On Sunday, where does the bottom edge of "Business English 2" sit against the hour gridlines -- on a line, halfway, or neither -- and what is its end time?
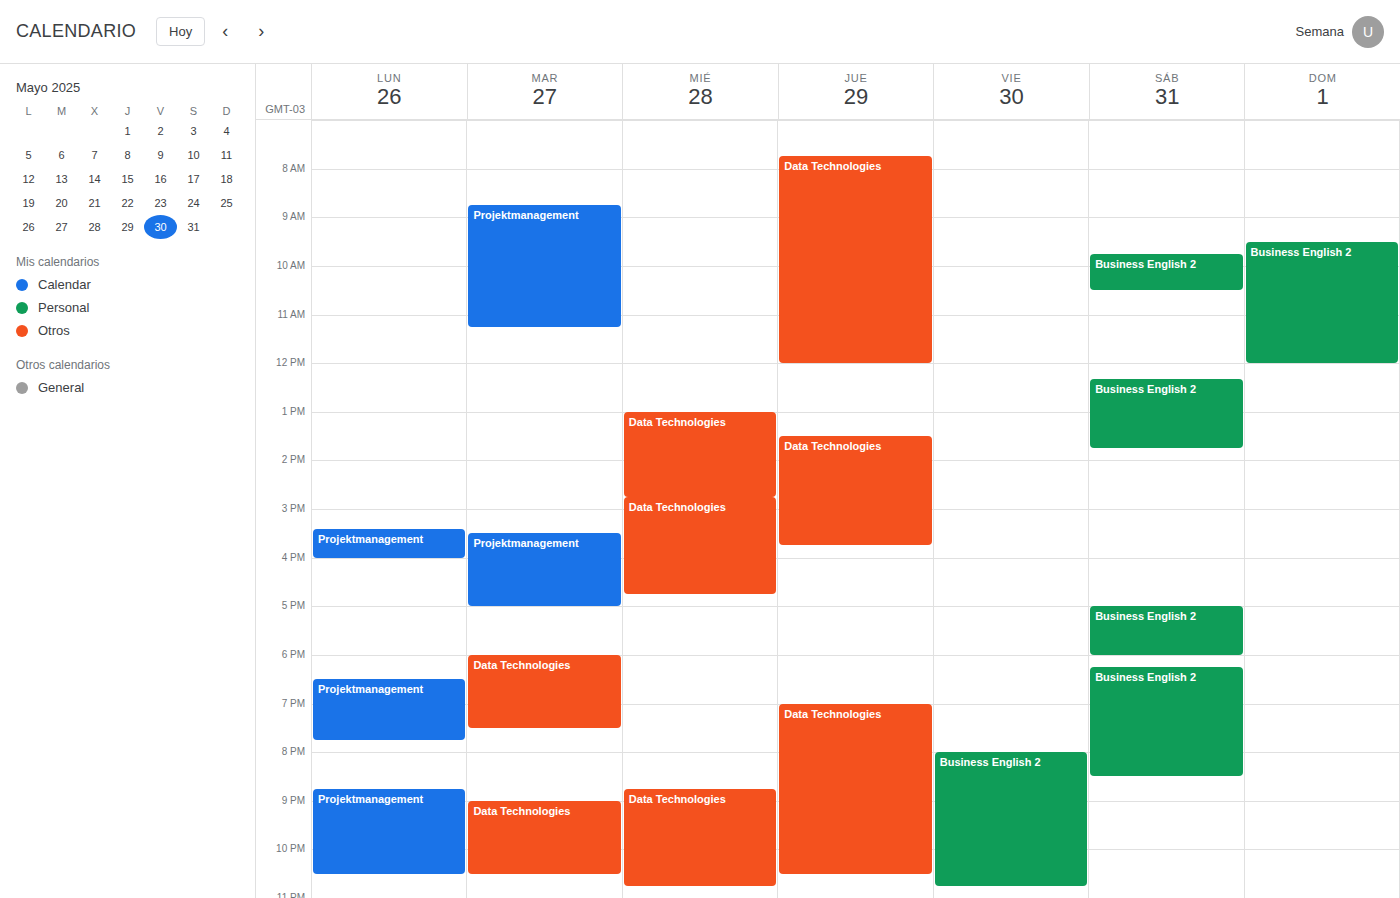
12:00 PM -- exactly on the 12 PM line.